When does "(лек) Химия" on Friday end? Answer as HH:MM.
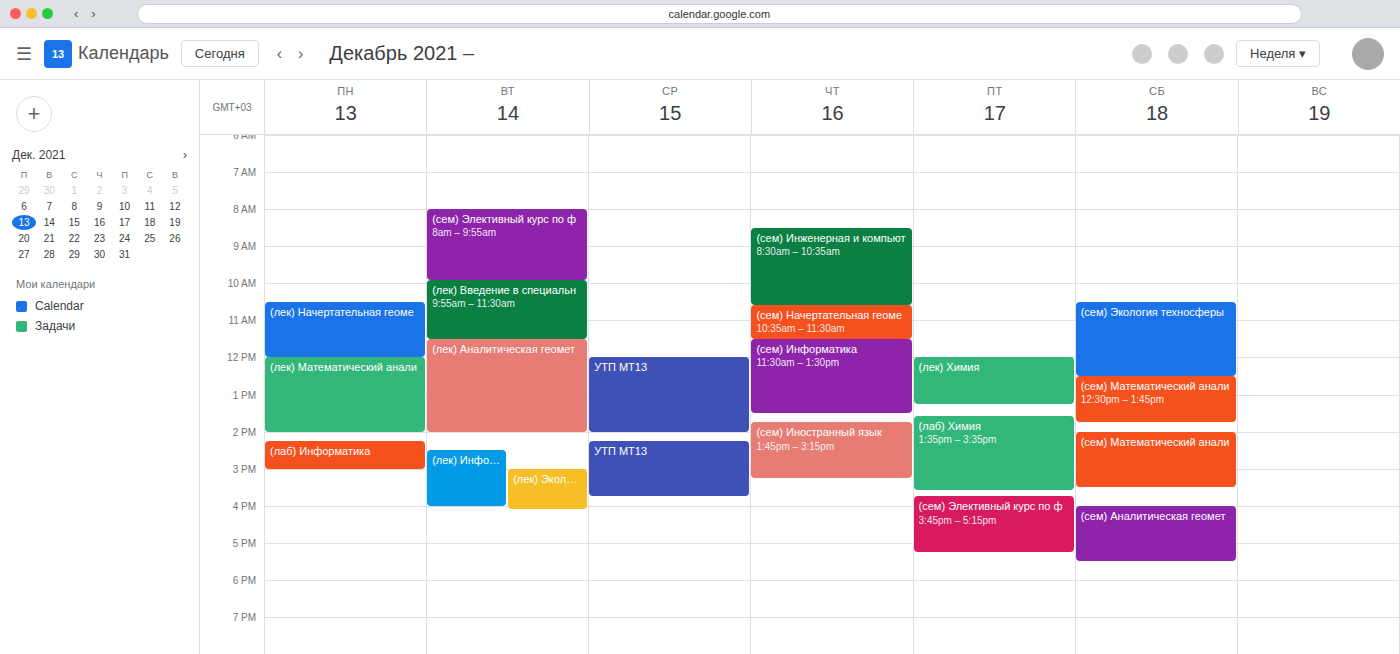
13:15